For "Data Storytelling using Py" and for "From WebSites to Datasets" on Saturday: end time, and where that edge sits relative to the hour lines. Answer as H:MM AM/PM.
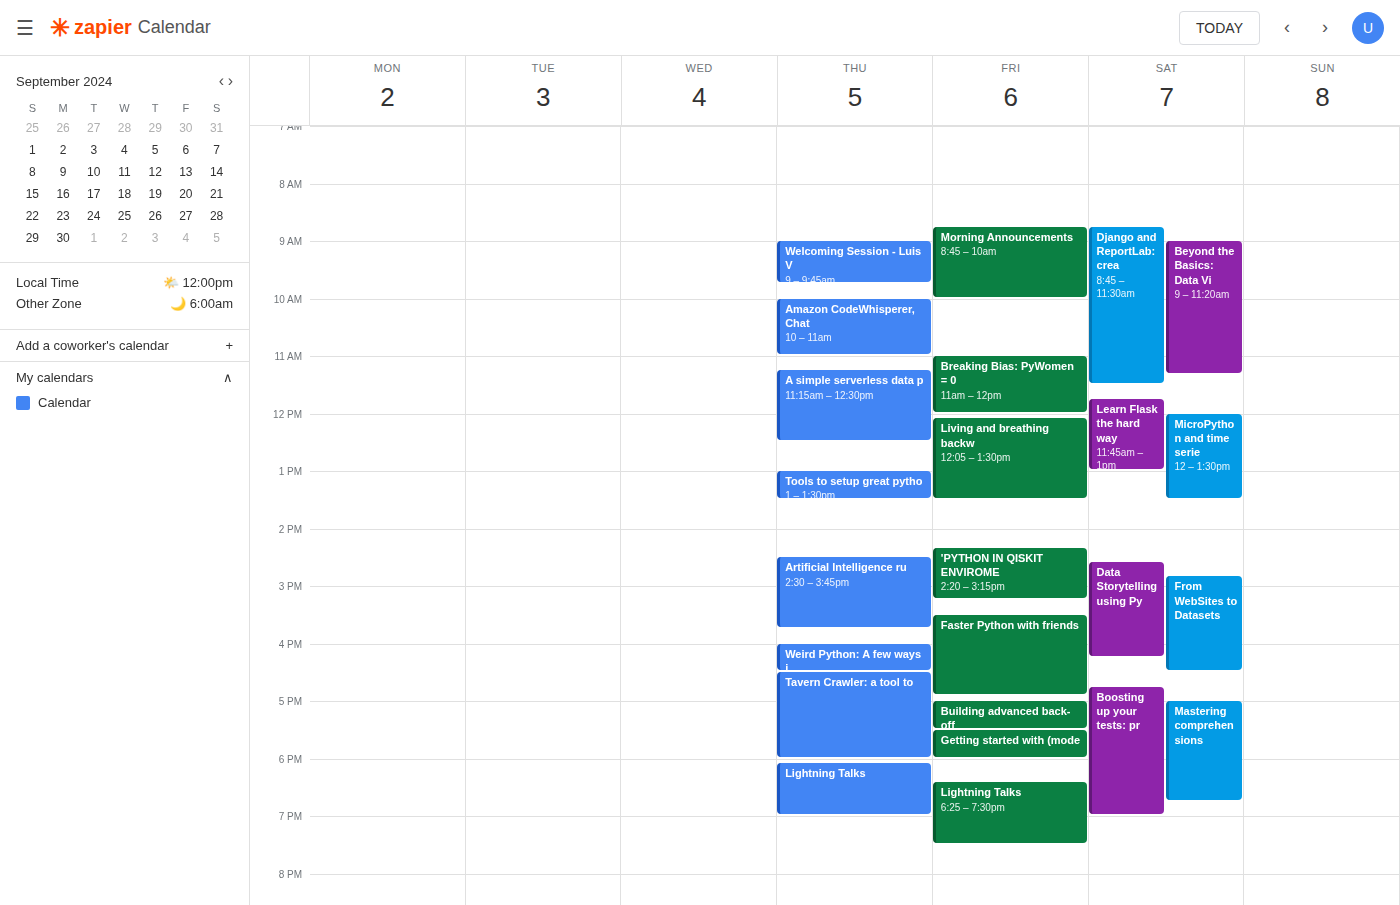
"Data Storytelling using Py": 4:15 PM, neither: a quarter of the way from the 4 PM line to the 5 PM line. "From WebSites to Datasets": 4:30 PM, halfway between the 4 PM and 5 PM lines.